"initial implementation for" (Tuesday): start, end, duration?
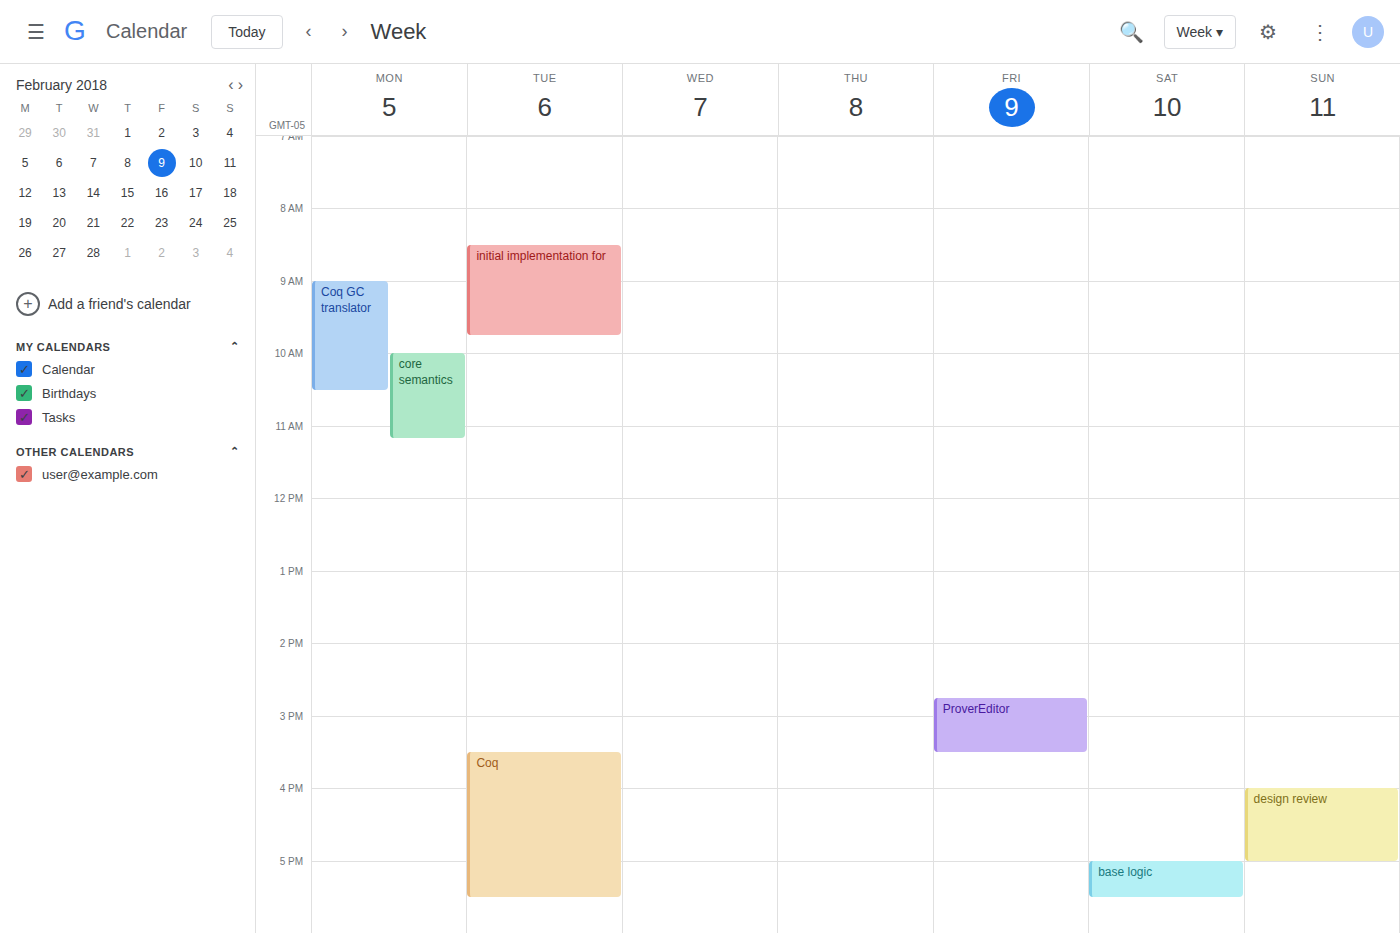
8:30 AM to 9:45 AM, 1 hour 15 minutes